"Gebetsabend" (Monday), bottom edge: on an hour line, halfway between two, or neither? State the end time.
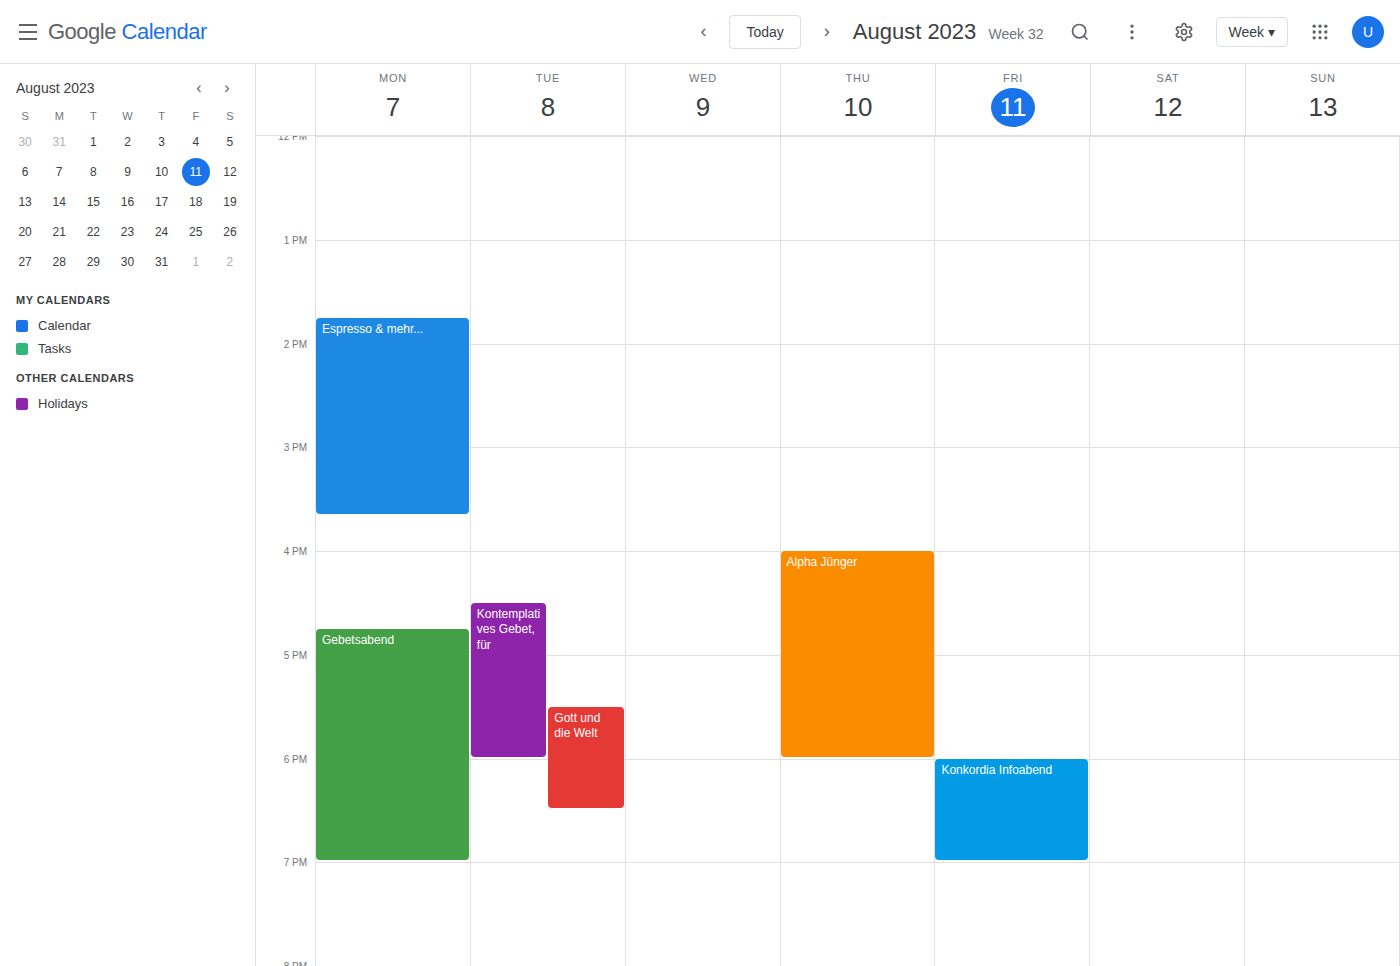
7:00 PM -- exactly on the 7 PM line.